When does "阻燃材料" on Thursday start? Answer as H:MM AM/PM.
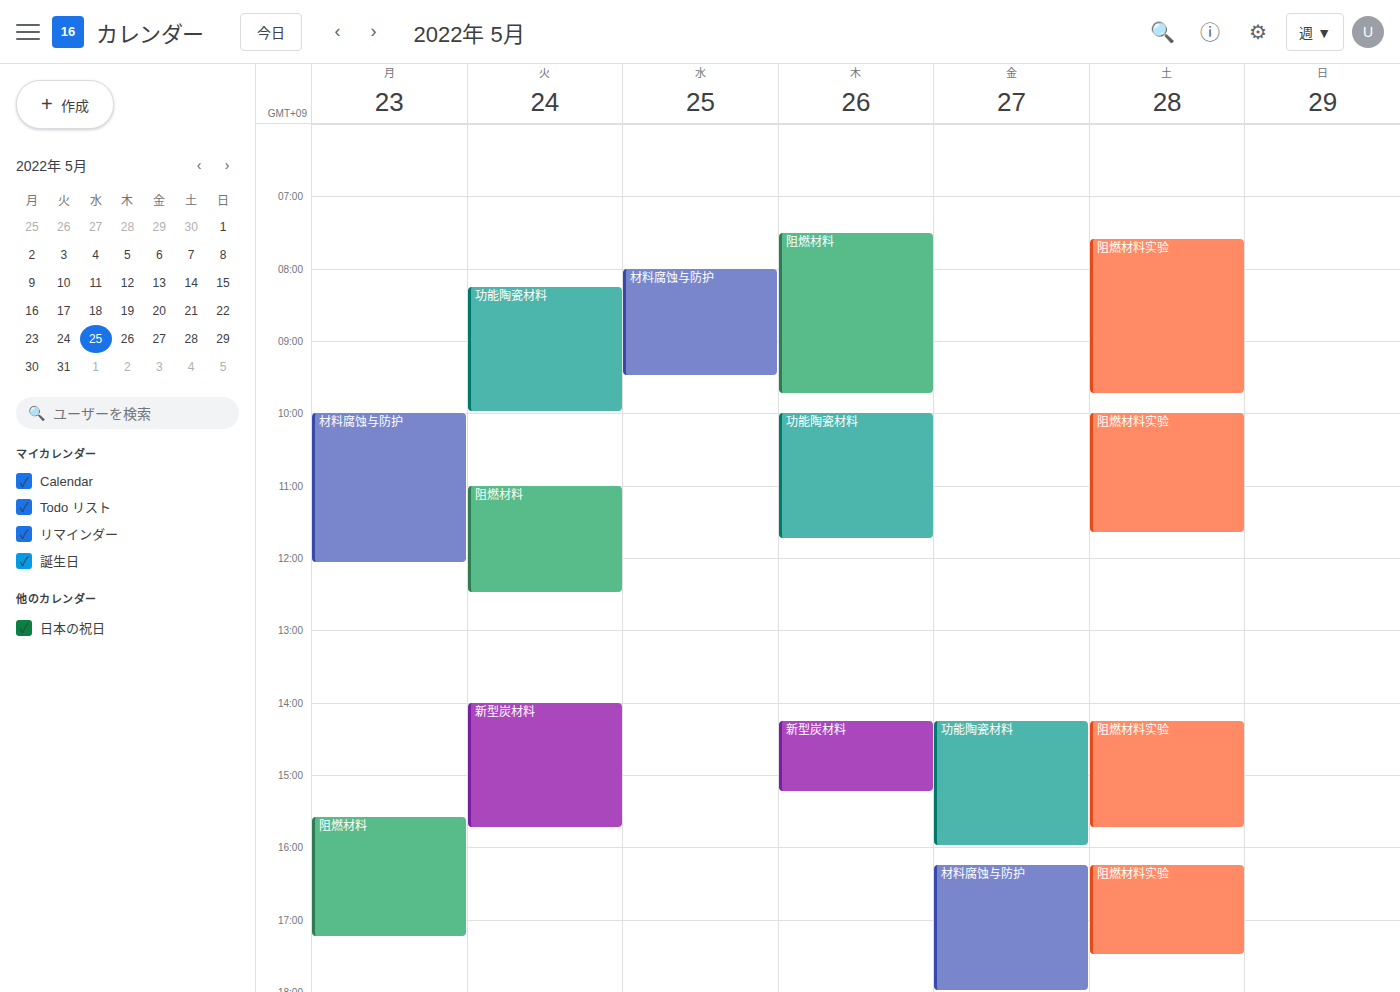
7:30 AM